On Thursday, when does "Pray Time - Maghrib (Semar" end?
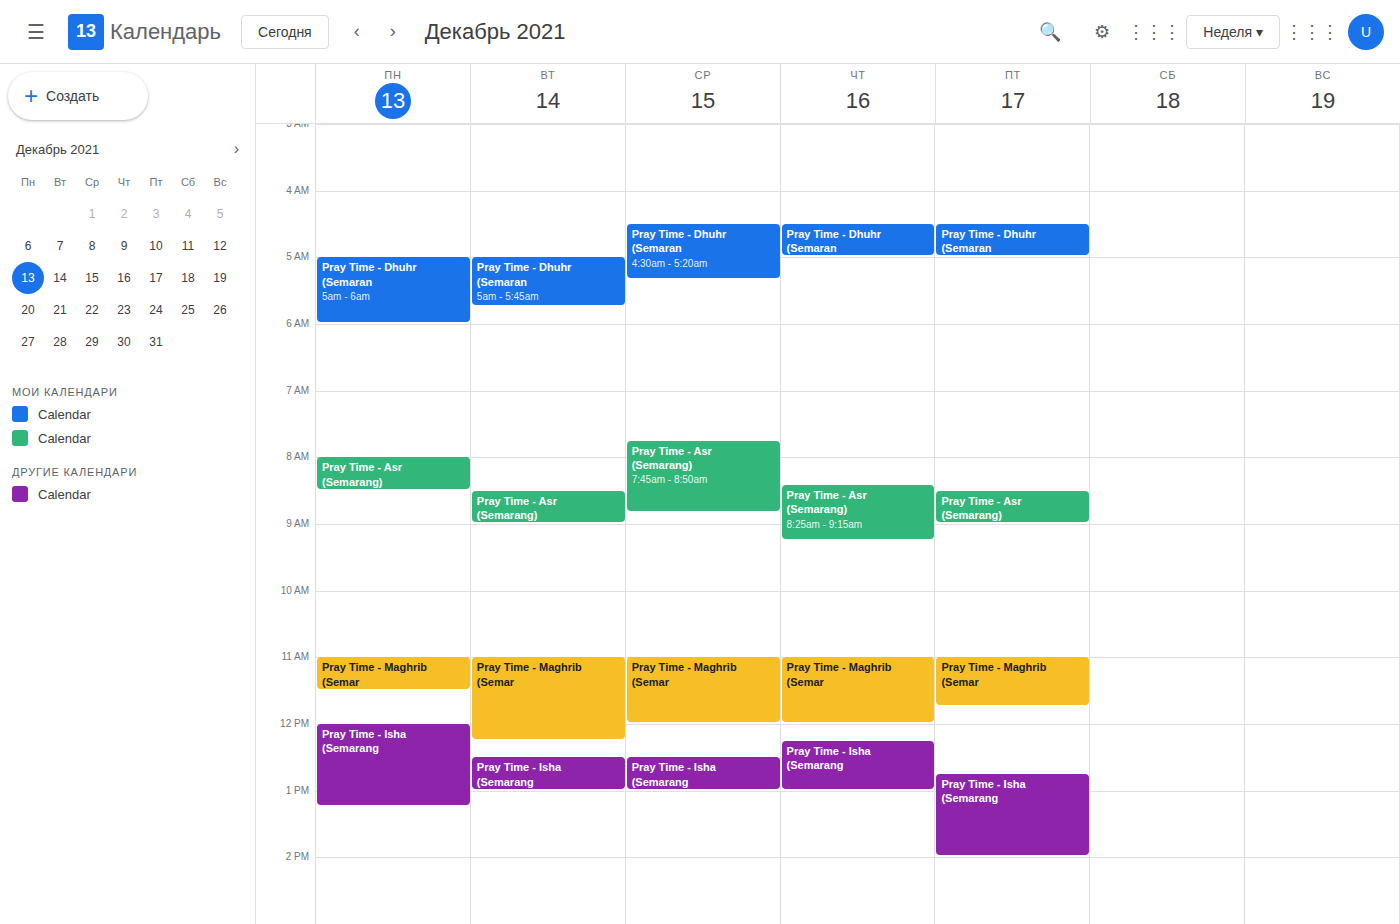
12:00 PM